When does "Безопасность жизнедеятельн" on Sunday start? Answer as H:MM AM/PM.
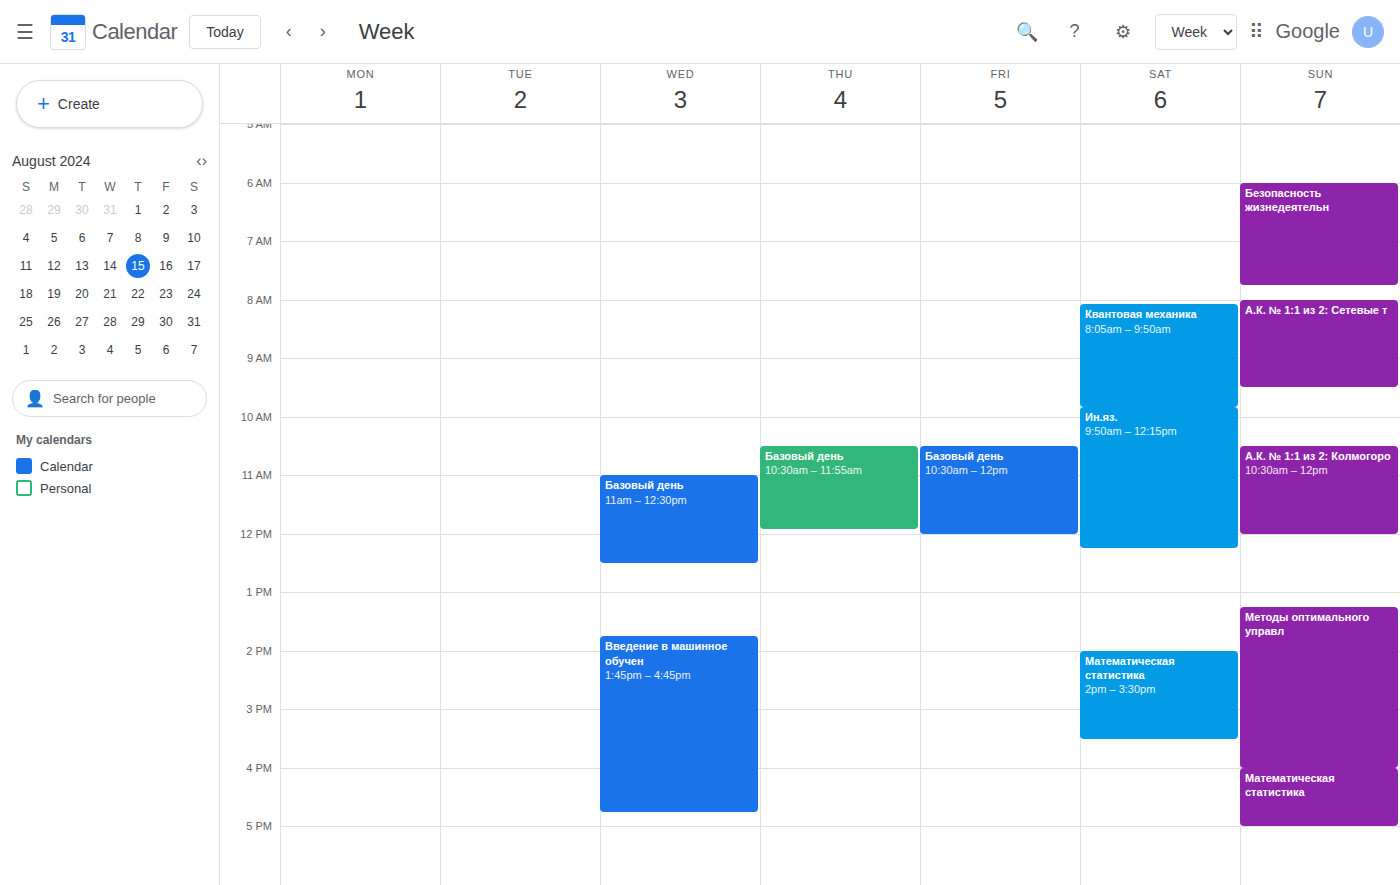
6:00 AM